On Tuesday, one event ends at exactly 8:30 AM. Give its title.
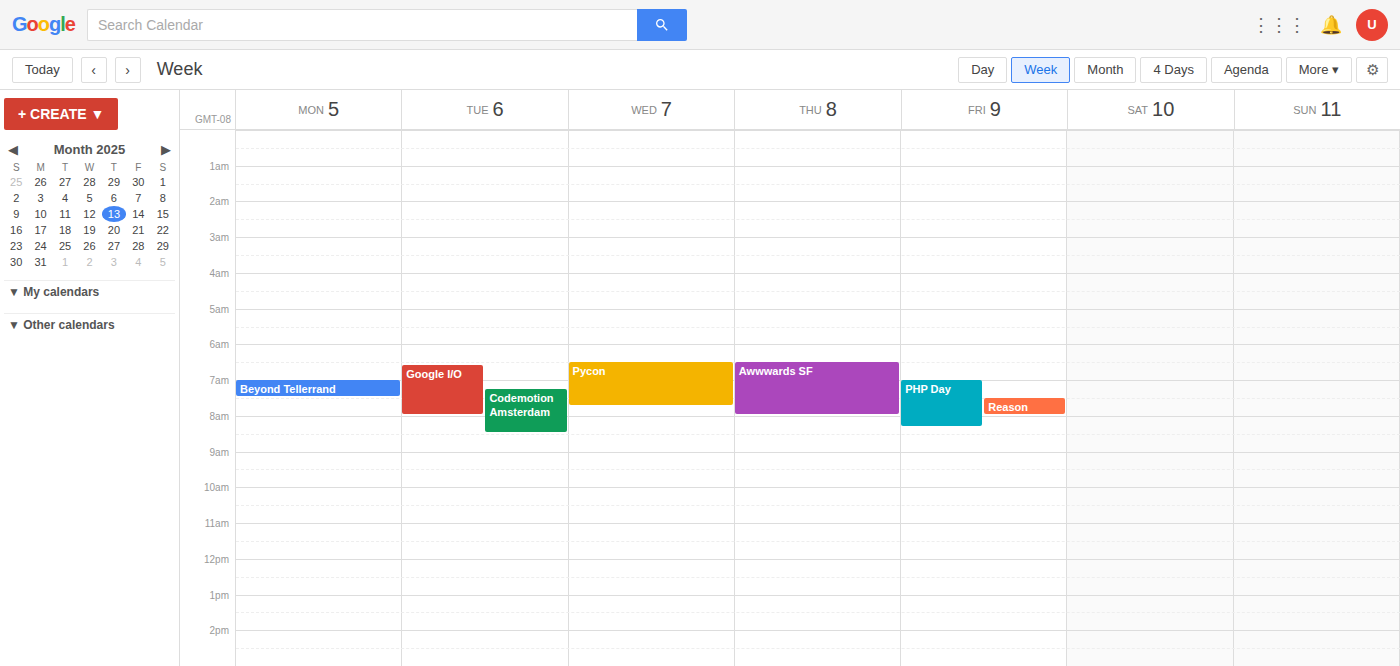
"Codemotion Amsterdam"